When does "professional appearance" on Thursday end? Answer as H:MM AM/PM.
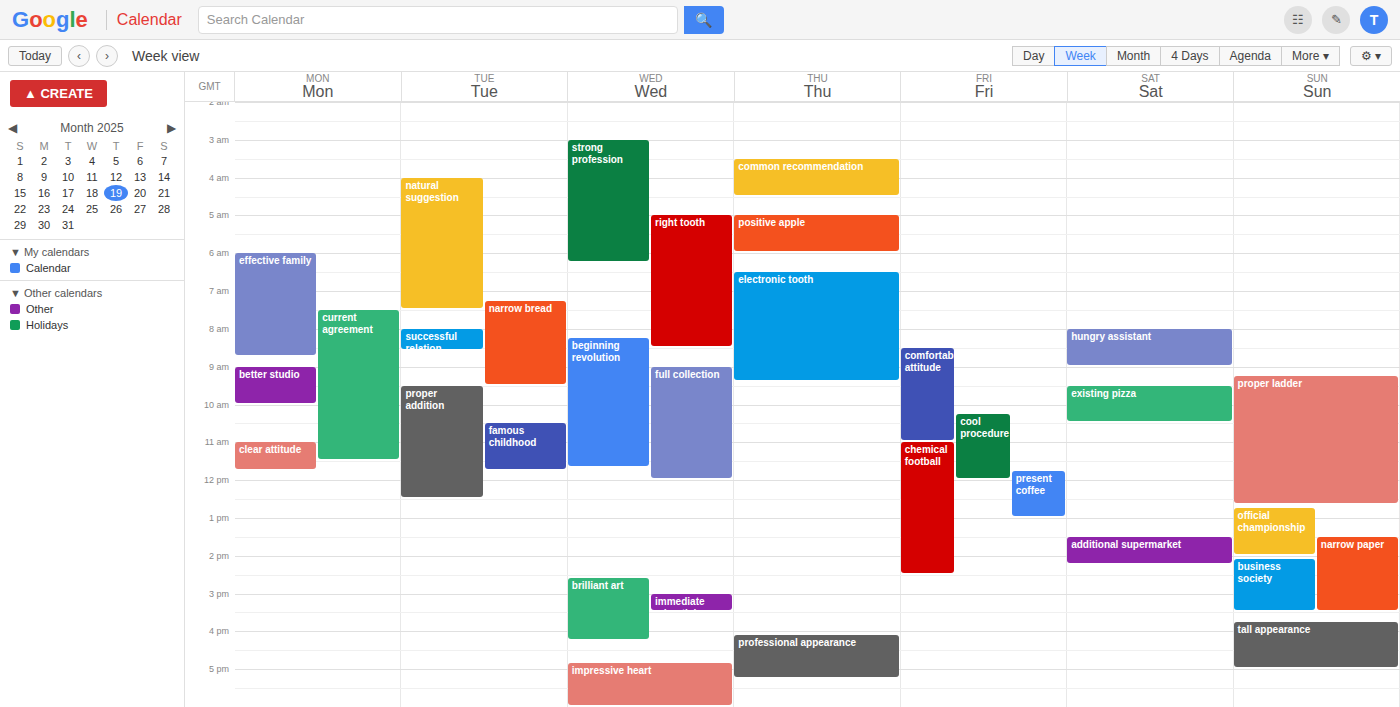
5:15 PM